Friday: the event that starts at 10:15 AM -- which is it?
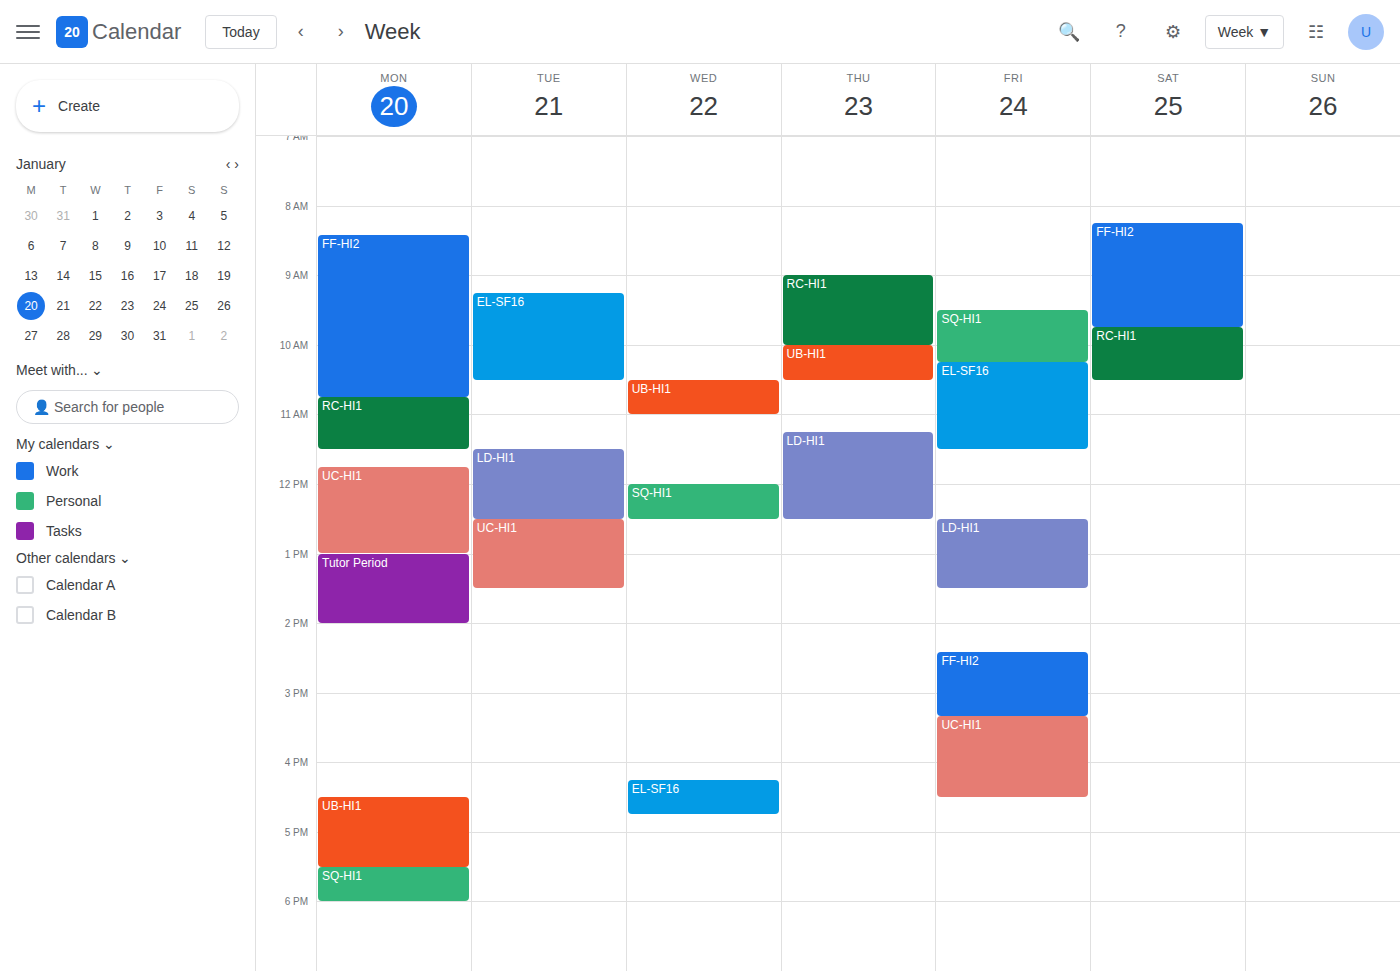
"EL-SF16"